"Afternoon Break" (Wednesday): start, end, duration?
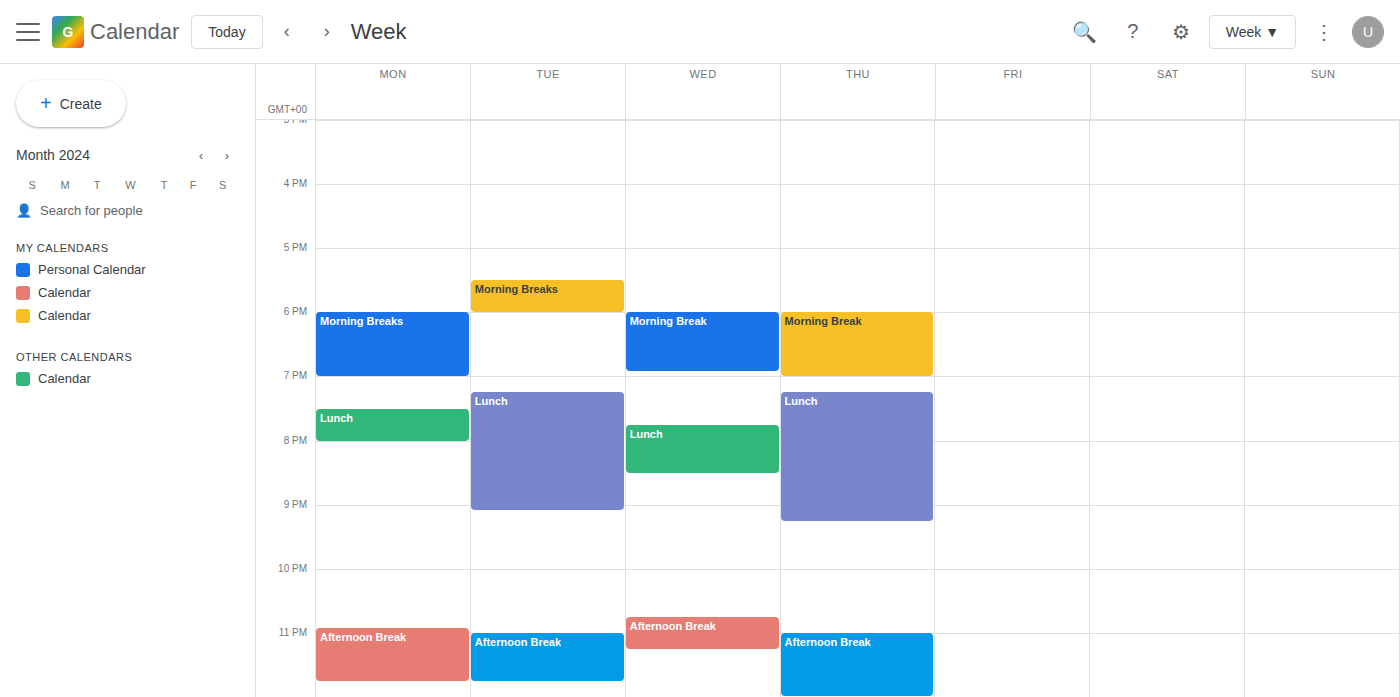
10:45 PM to 11:15 PM, 30 minutes